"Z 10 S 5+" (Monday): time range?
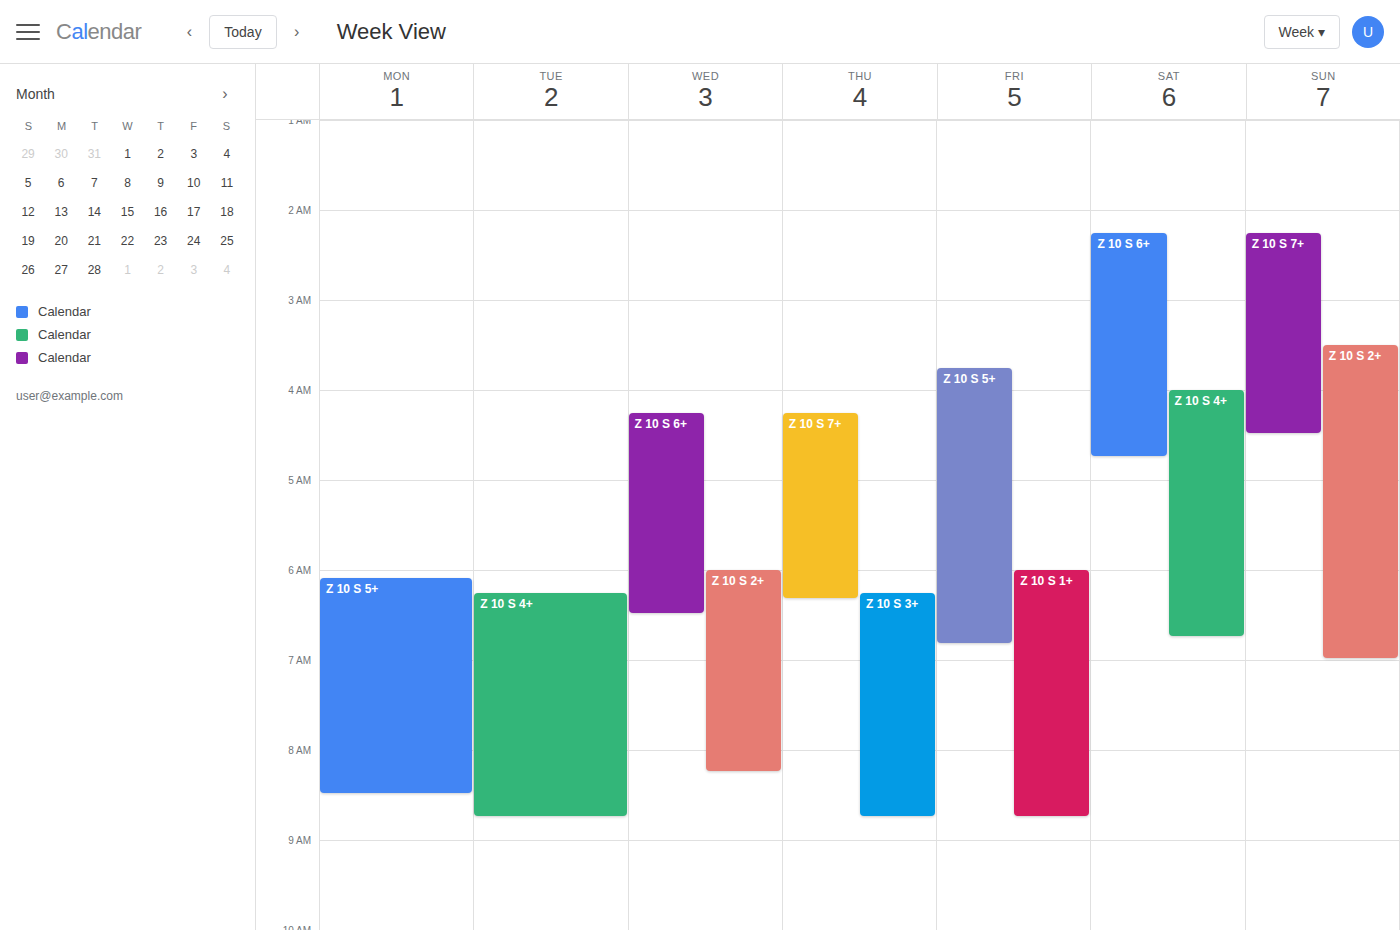
6:05 AM to 8:30 AM